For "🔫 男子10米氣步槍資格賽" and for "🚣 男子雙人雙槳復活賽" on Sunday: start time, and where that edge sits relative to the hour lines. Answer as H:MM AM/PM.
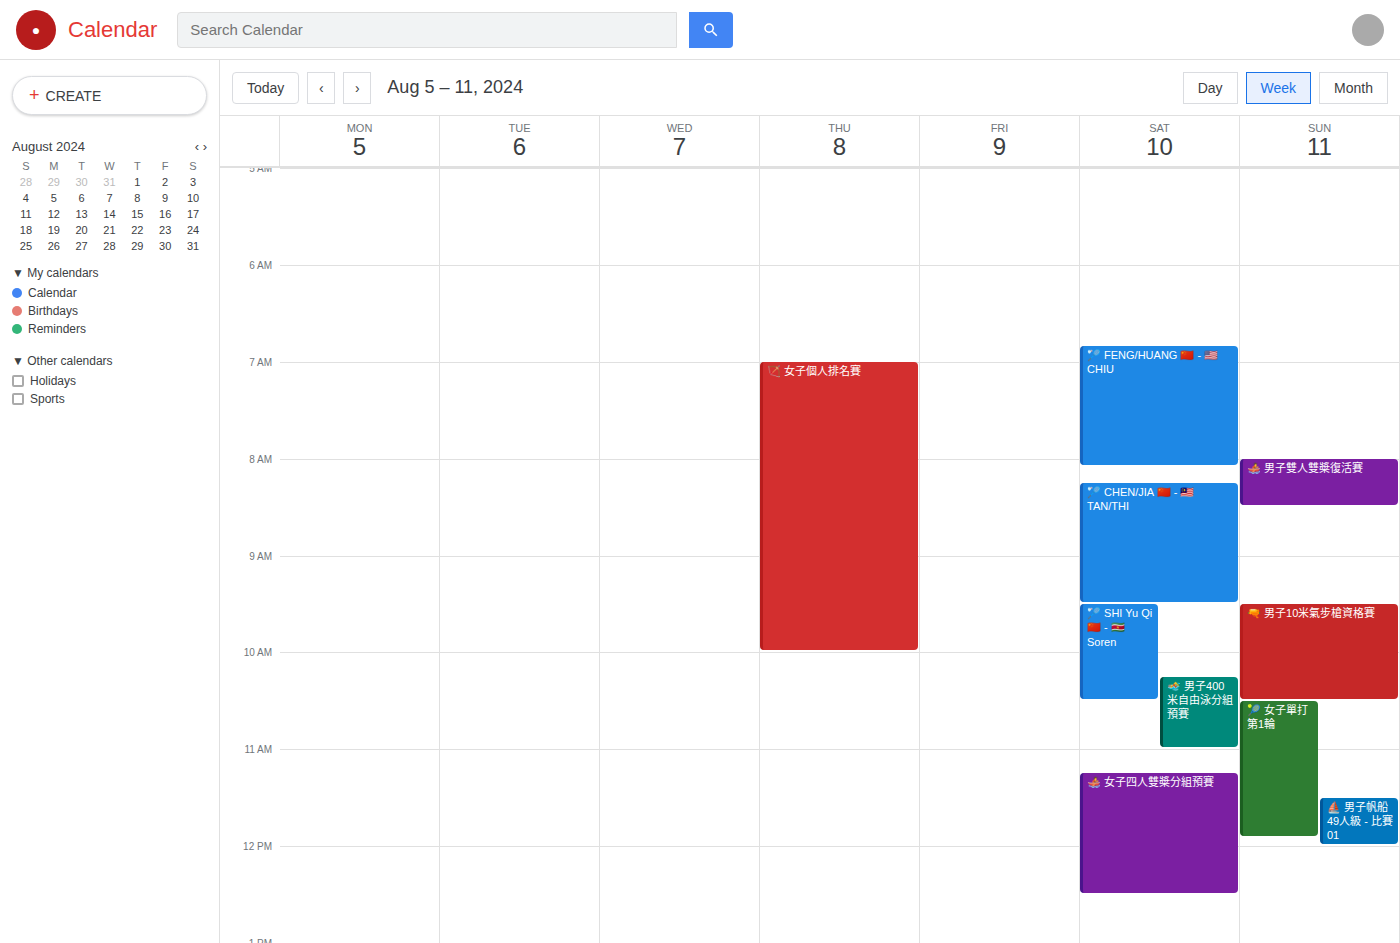
"🔫 男子10米氣步槍資格賽": 9:30 AM, halfway between the 9 AM and 10 AM lines. "🚣 男子雙人雙槳復活賽": 8:00 AM, exactly on the 8 AM line.